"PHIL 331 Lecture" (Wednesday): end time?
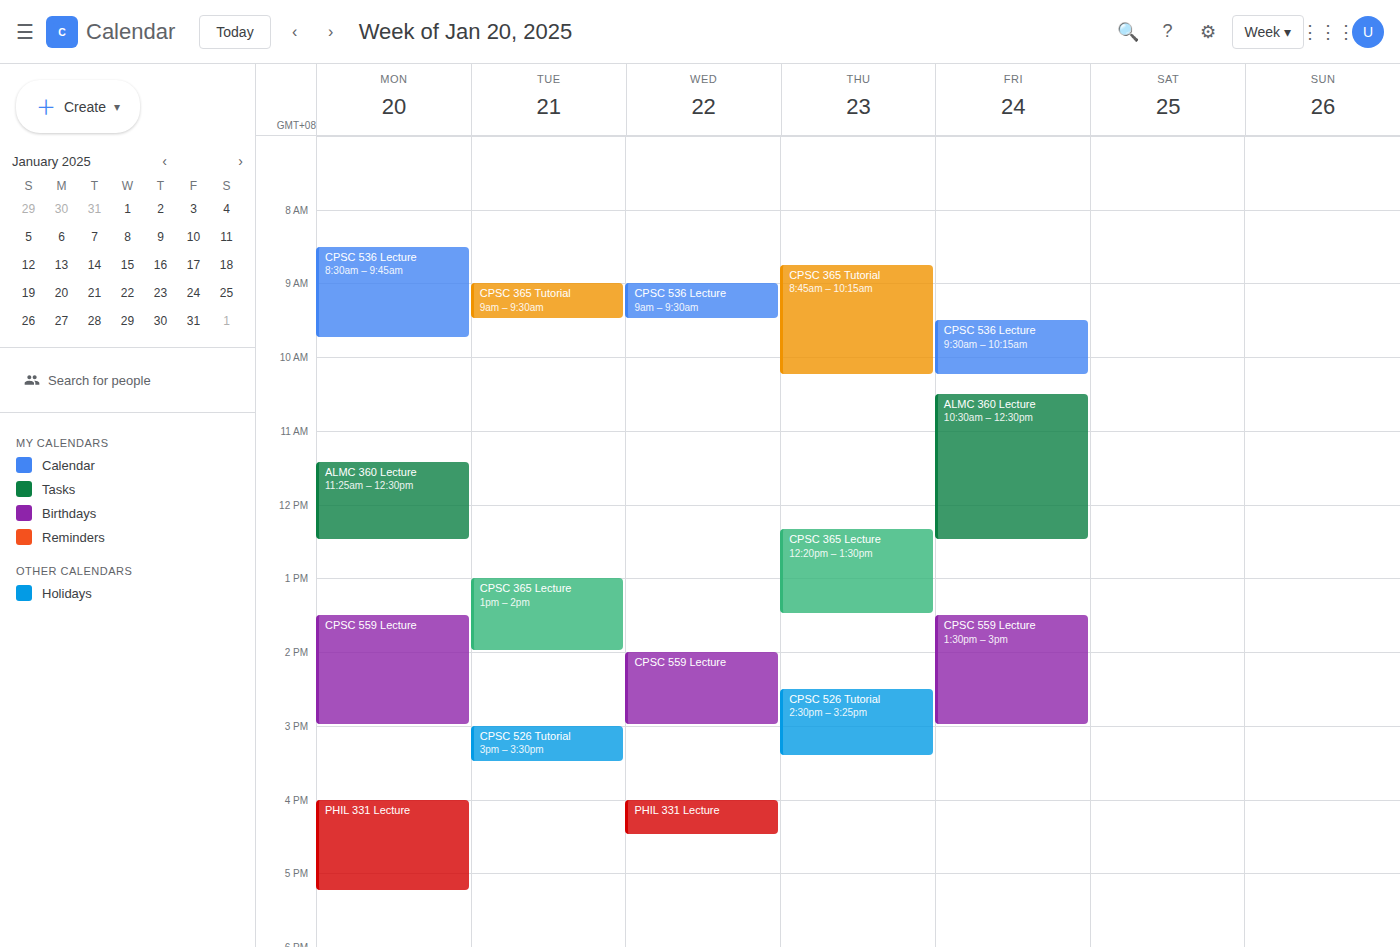
16:30